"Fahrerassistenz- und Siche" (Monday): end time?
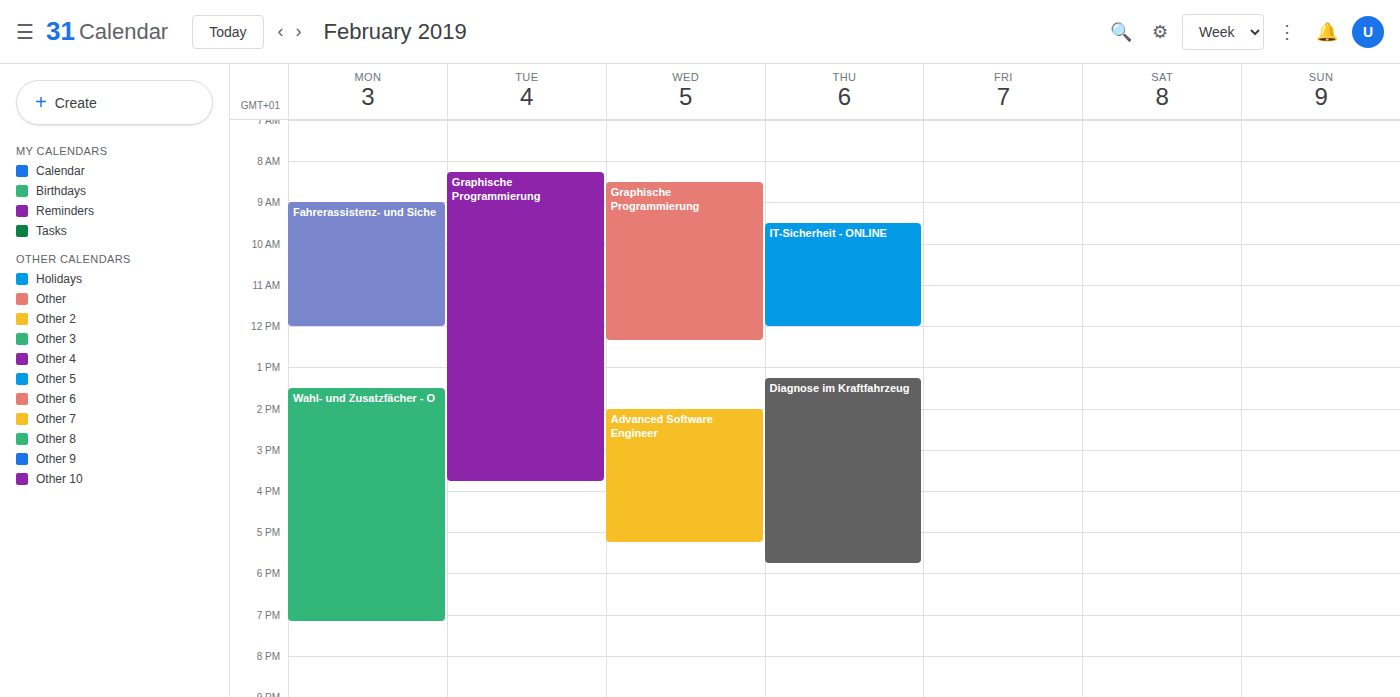
12:00 PM